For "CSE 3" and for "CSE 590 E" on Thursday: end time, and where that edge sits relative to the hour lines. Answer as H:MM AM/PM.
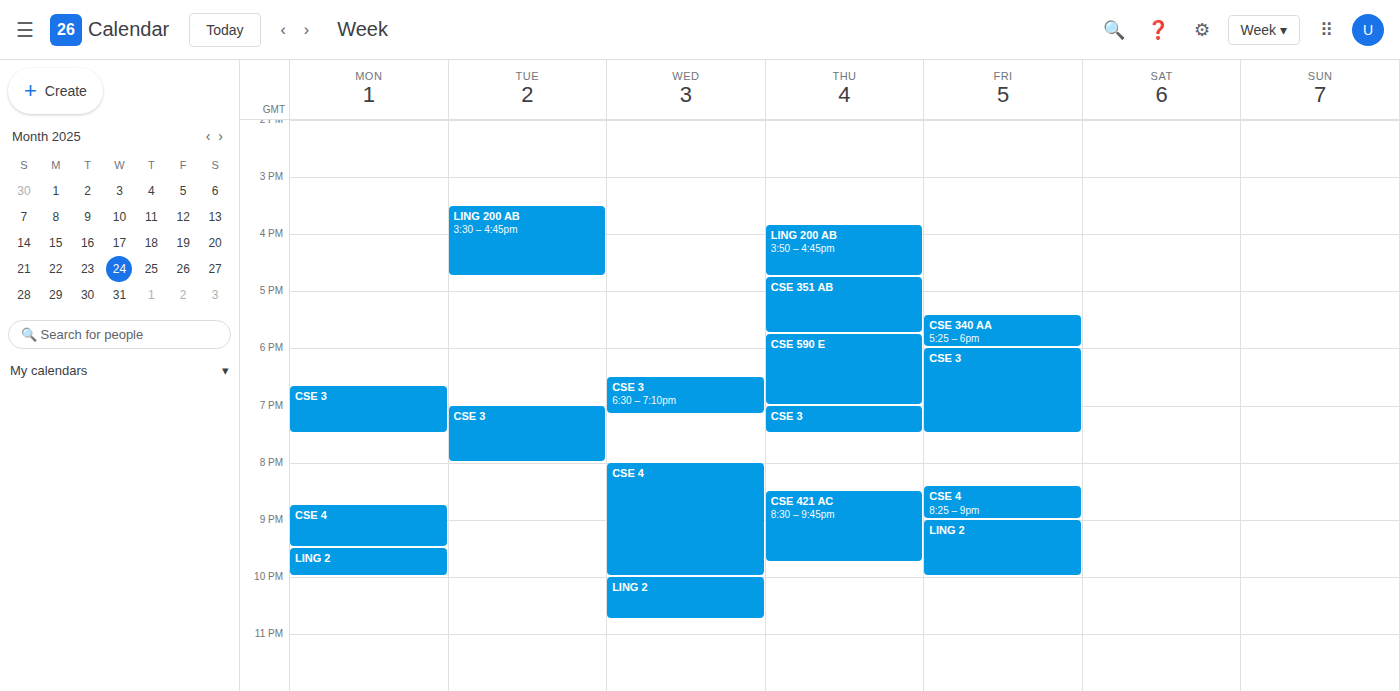
"CSE 3": 7:30 PM, halfway between the 7 PM and 8 PM lines. "CSE 590 E": 7:00 PM, exactly on the 7 PM line.